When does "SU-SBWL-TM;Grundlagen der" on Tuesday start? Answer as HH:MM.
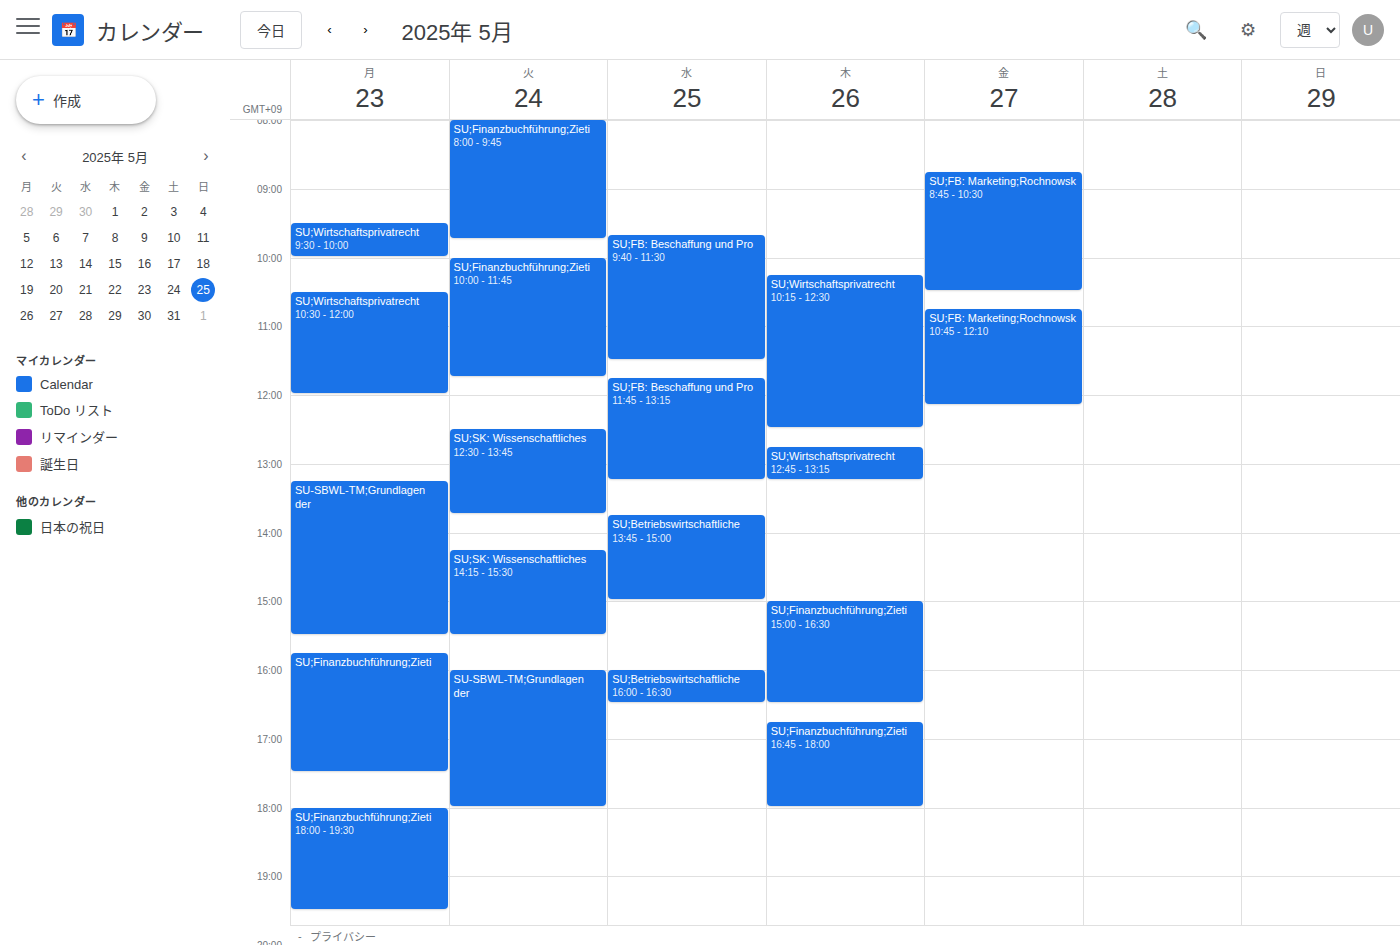
16:00